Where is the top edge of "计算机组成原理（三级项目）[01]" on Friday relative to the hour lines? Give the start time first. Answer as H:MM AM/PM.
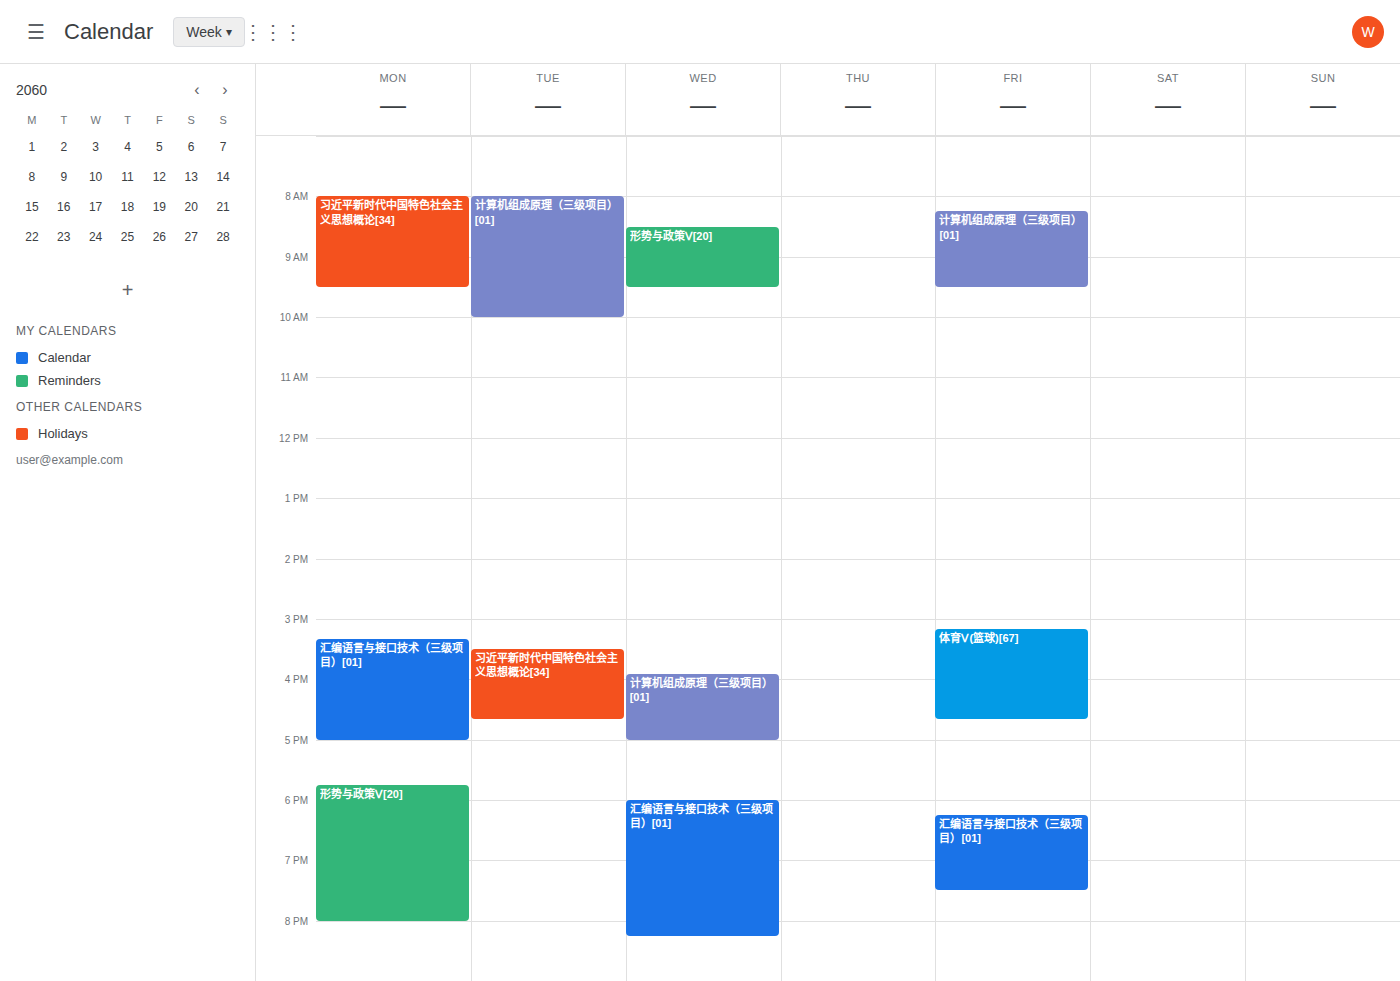
8:15 AM -- neither: a quarter of the way from the 8 AM line to the 9 AM line.